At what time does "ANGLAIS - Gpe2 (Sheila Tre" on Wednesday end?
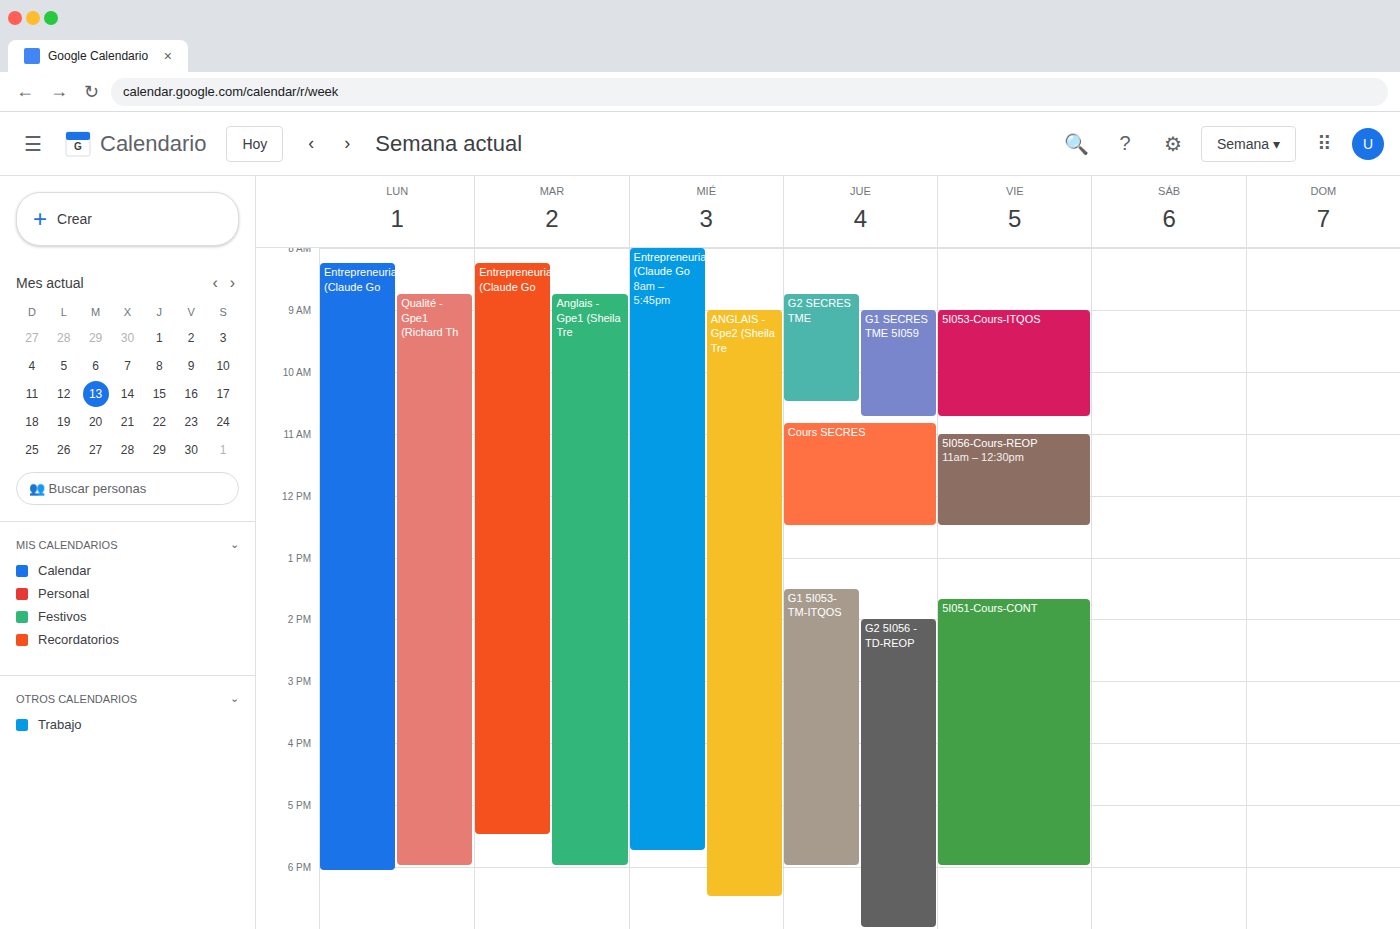
18:30